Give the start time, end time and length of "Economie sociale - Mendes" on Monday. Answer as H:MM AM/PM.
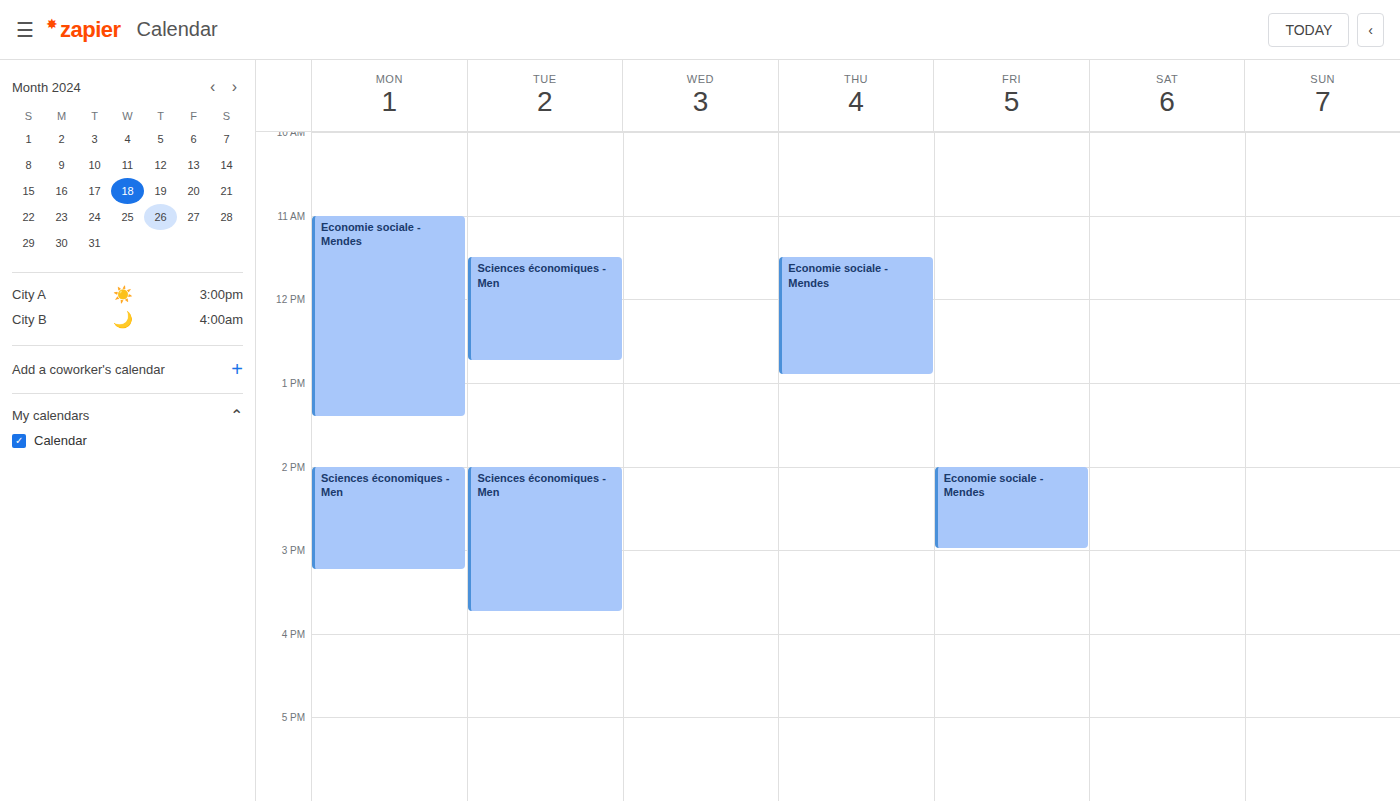
11:00 AM to 1:25 PM, 2 hours 25 minutes